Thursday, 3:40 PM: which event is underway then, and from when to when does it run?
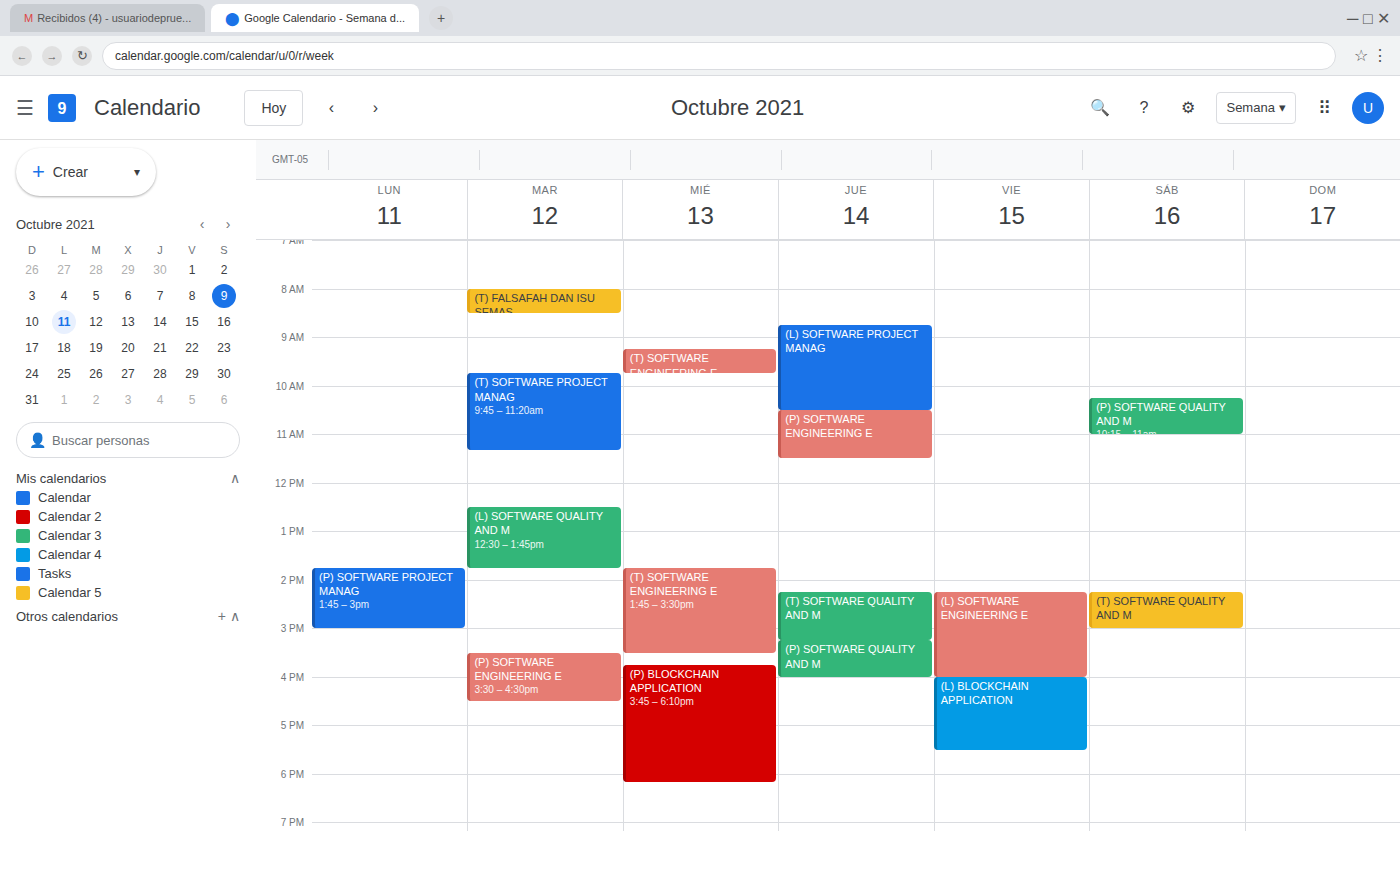
"(P) SOFTWARE QUALITY AND M", 3:15 PM to 4:00 PM